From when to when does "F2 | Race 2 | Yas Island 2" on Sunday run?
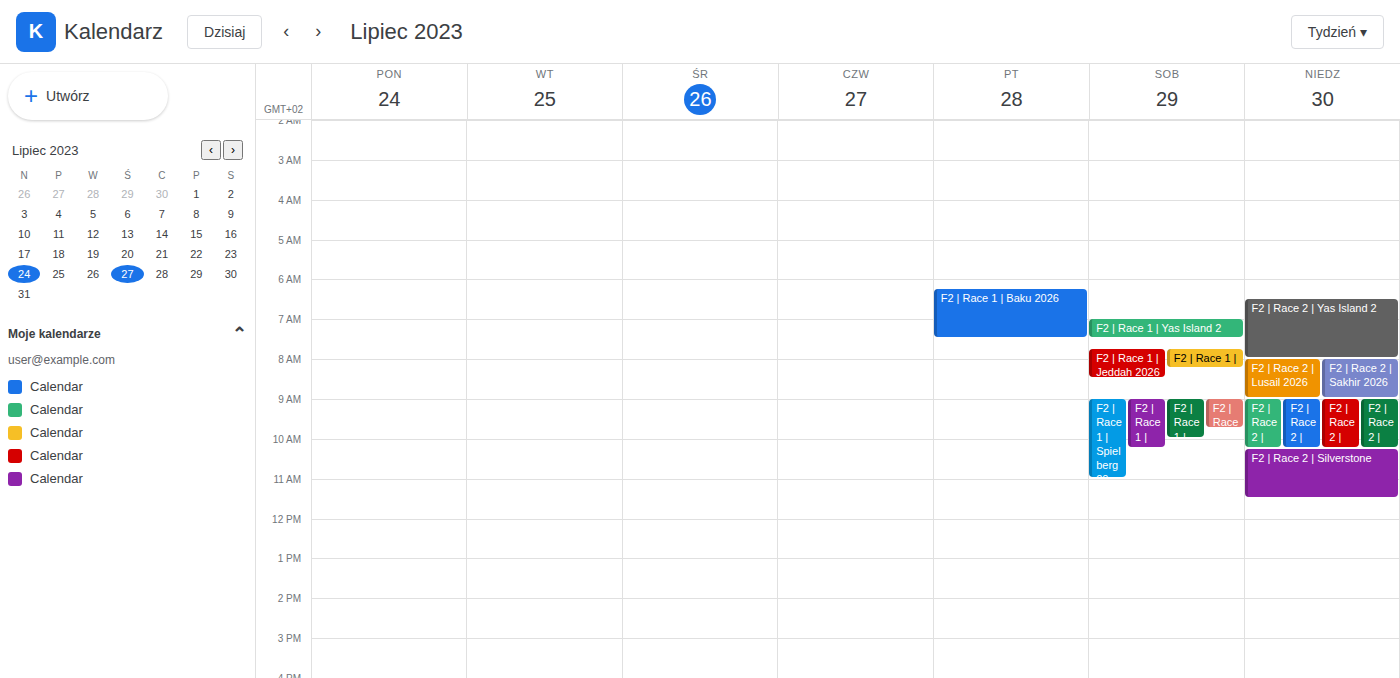
6:30 AM to 8:00 AM